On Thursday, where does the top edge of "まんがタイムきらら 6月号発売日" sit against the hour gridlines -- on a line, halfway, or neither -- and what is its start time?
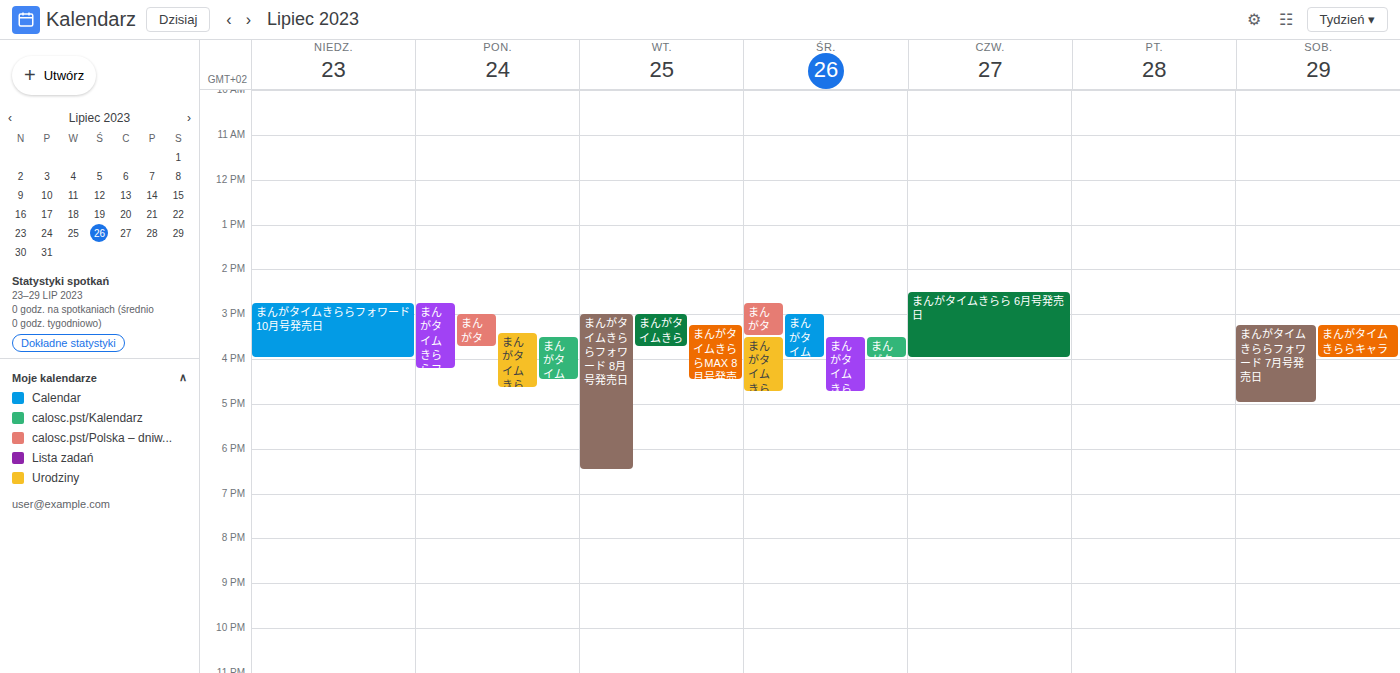
14:30 -- halfway between the 14:00 and 15:00 lines.